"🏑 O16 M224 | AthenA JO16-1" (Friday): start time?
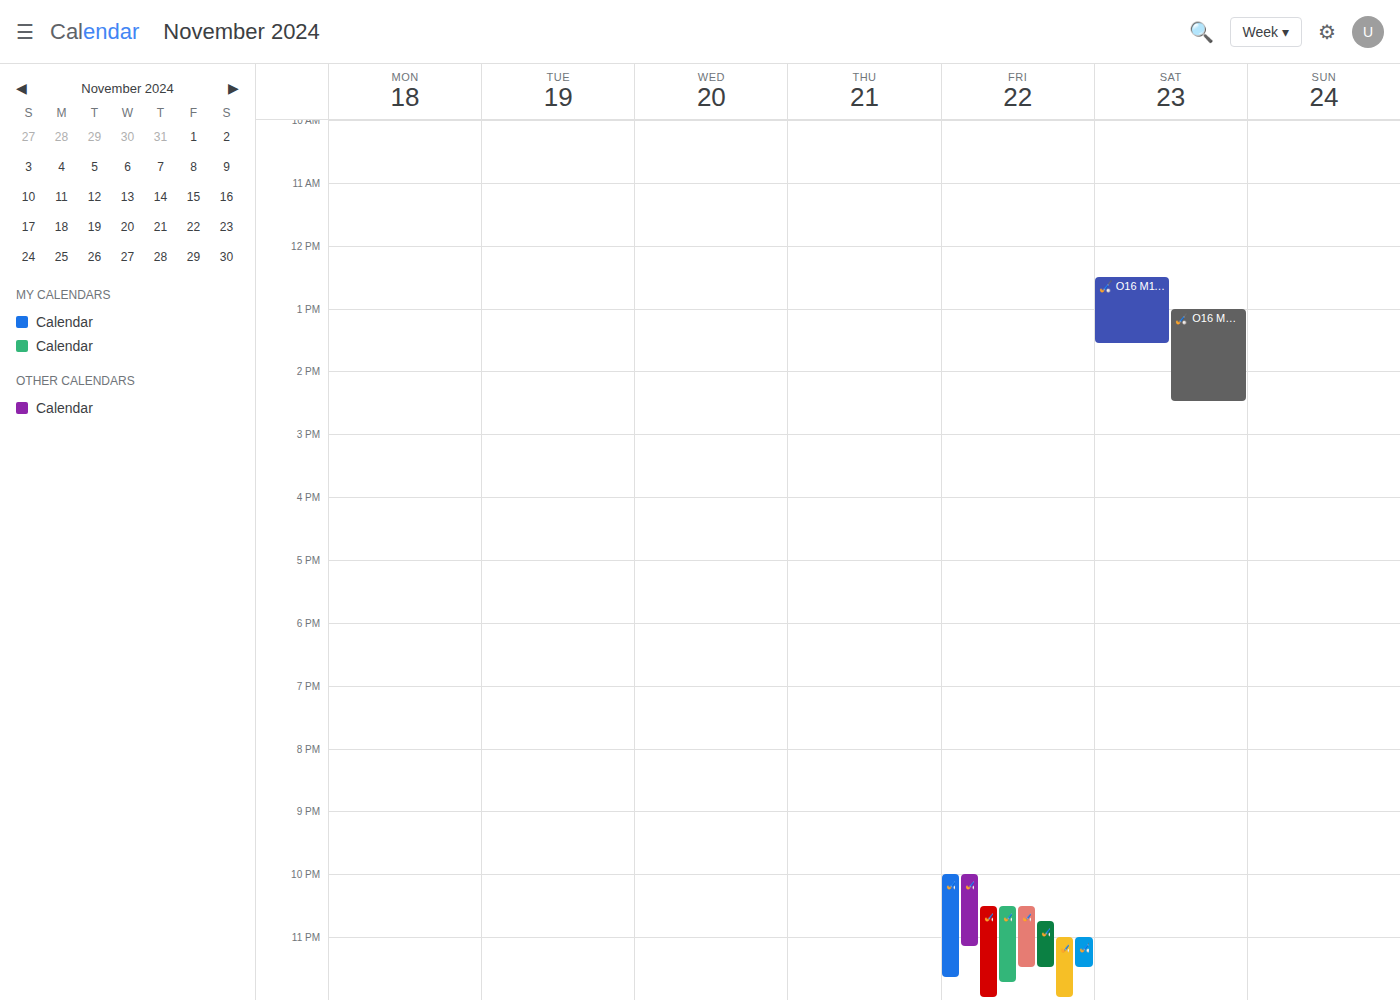
11:00 PM